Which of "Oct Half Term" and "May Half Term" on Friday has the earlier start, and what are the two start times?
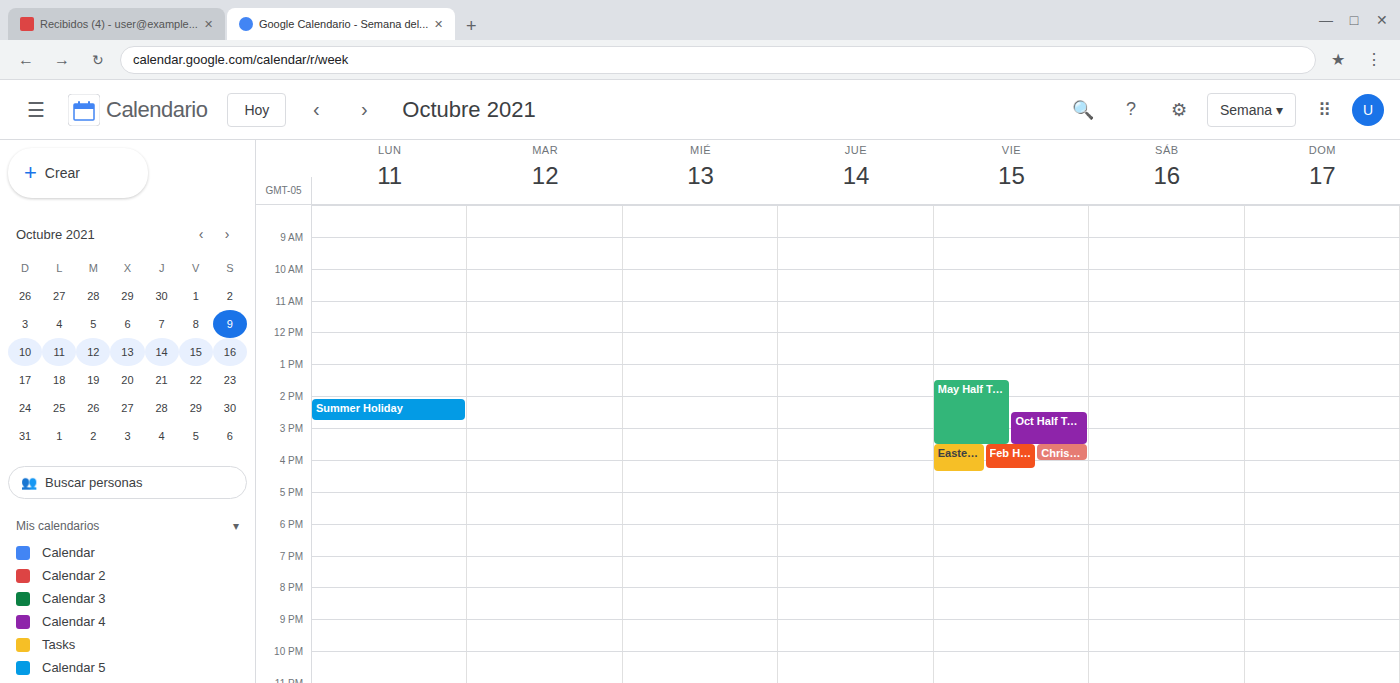
"May Half Term" 1:30 PM; "Oct Half Term" 2:30 PM.